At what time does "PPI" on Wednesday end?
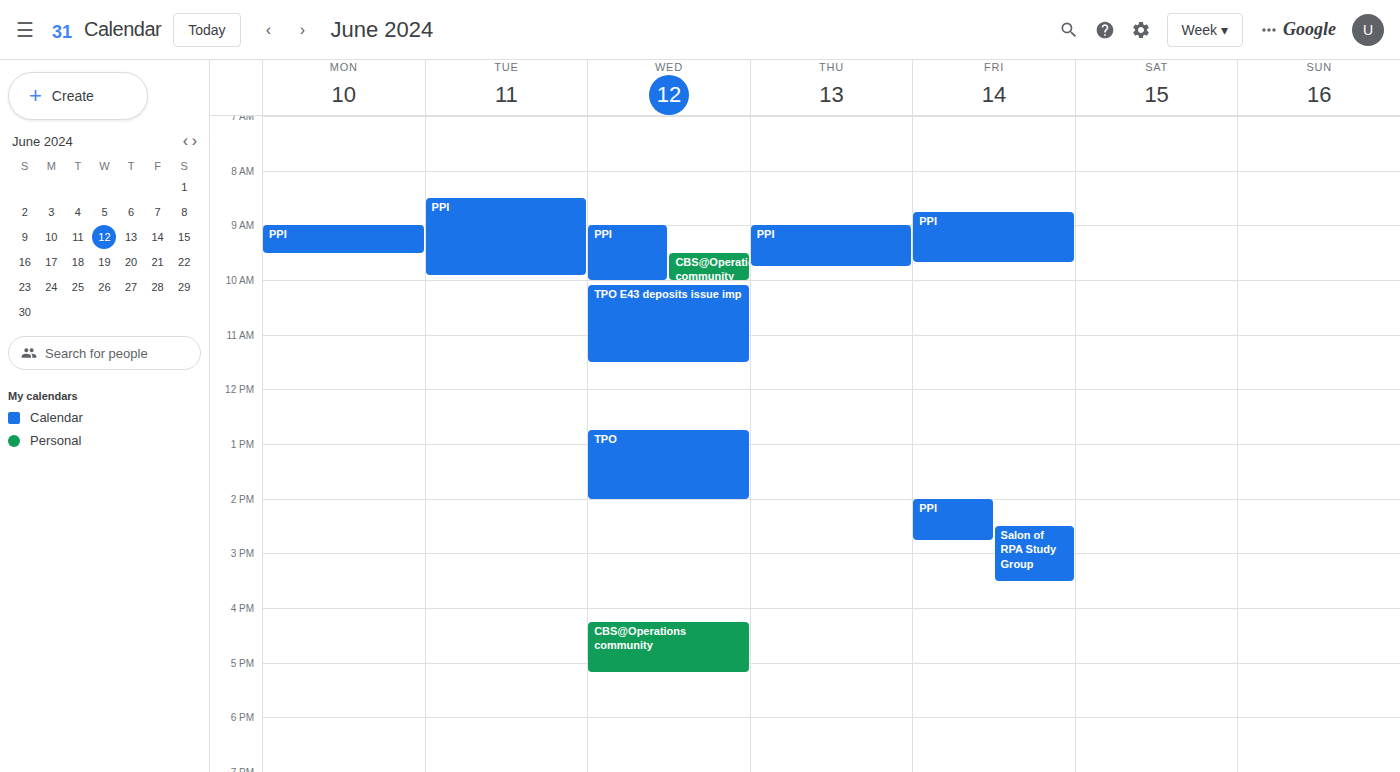
10:00